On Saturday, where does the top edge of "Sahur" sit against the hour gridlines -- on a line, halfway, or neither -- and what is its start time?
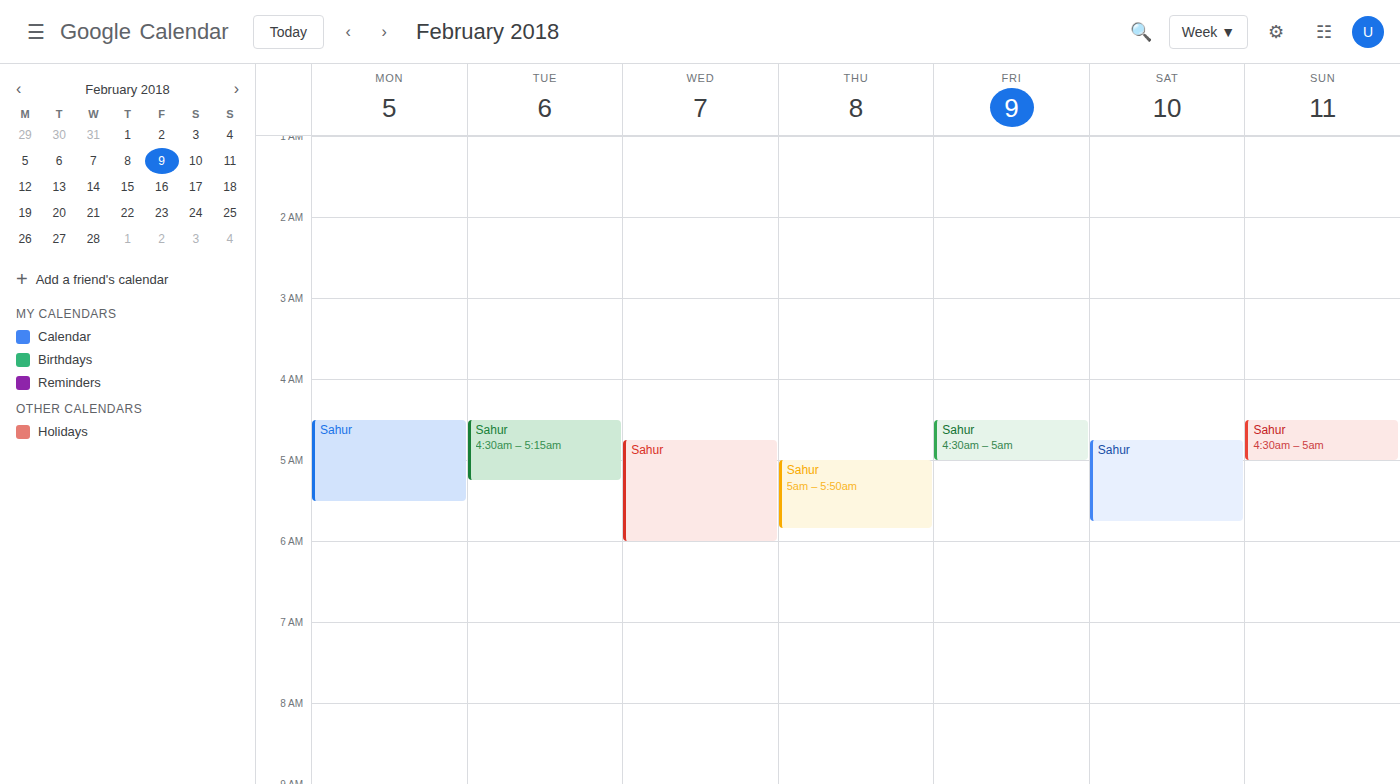
4:45 AM -- neither: three quarters of the way from the 4 AM line to the 5 AM line.